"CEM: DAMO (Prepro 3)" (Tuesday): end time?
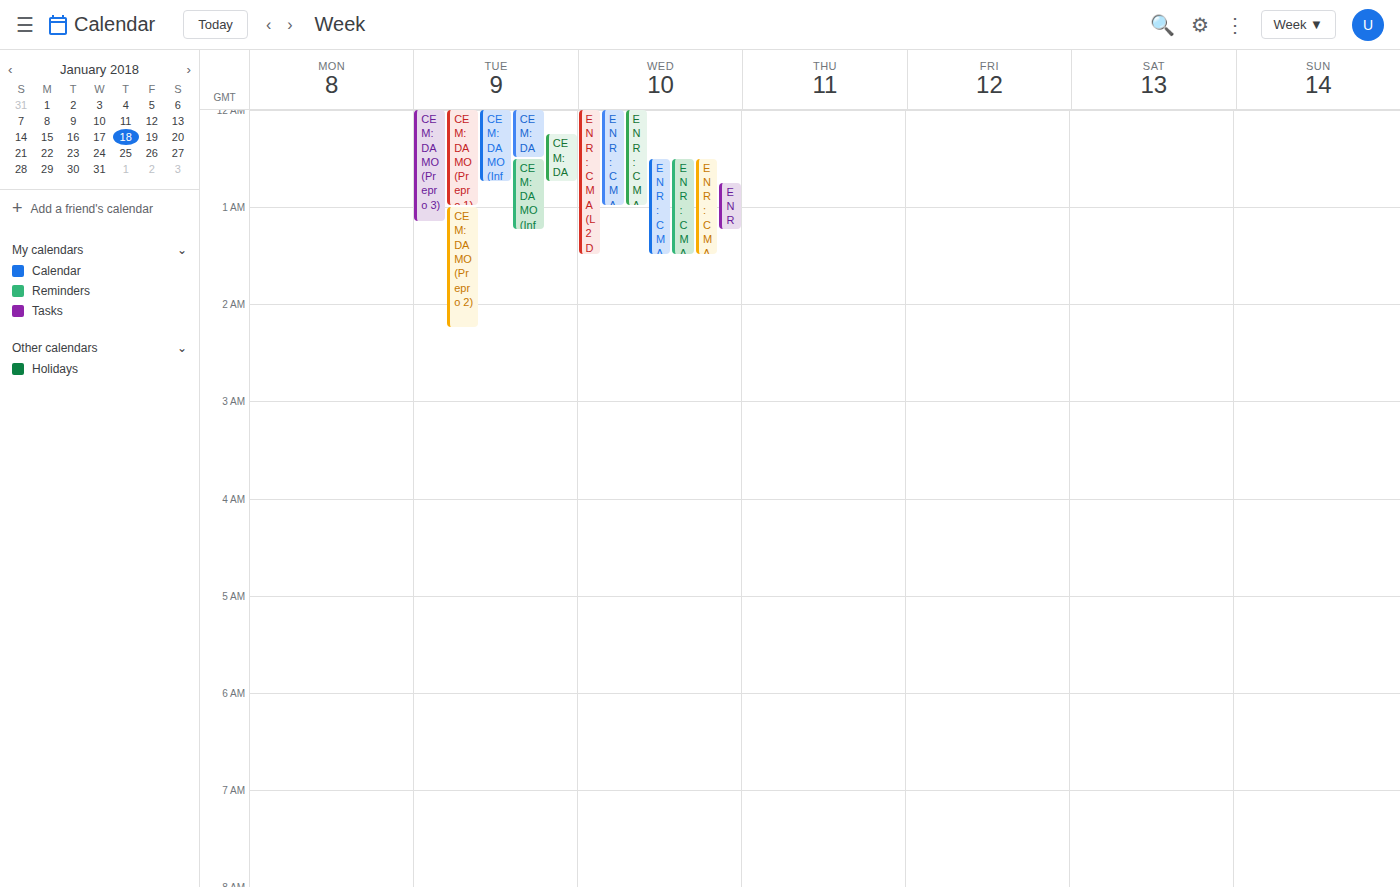
1:10 AM